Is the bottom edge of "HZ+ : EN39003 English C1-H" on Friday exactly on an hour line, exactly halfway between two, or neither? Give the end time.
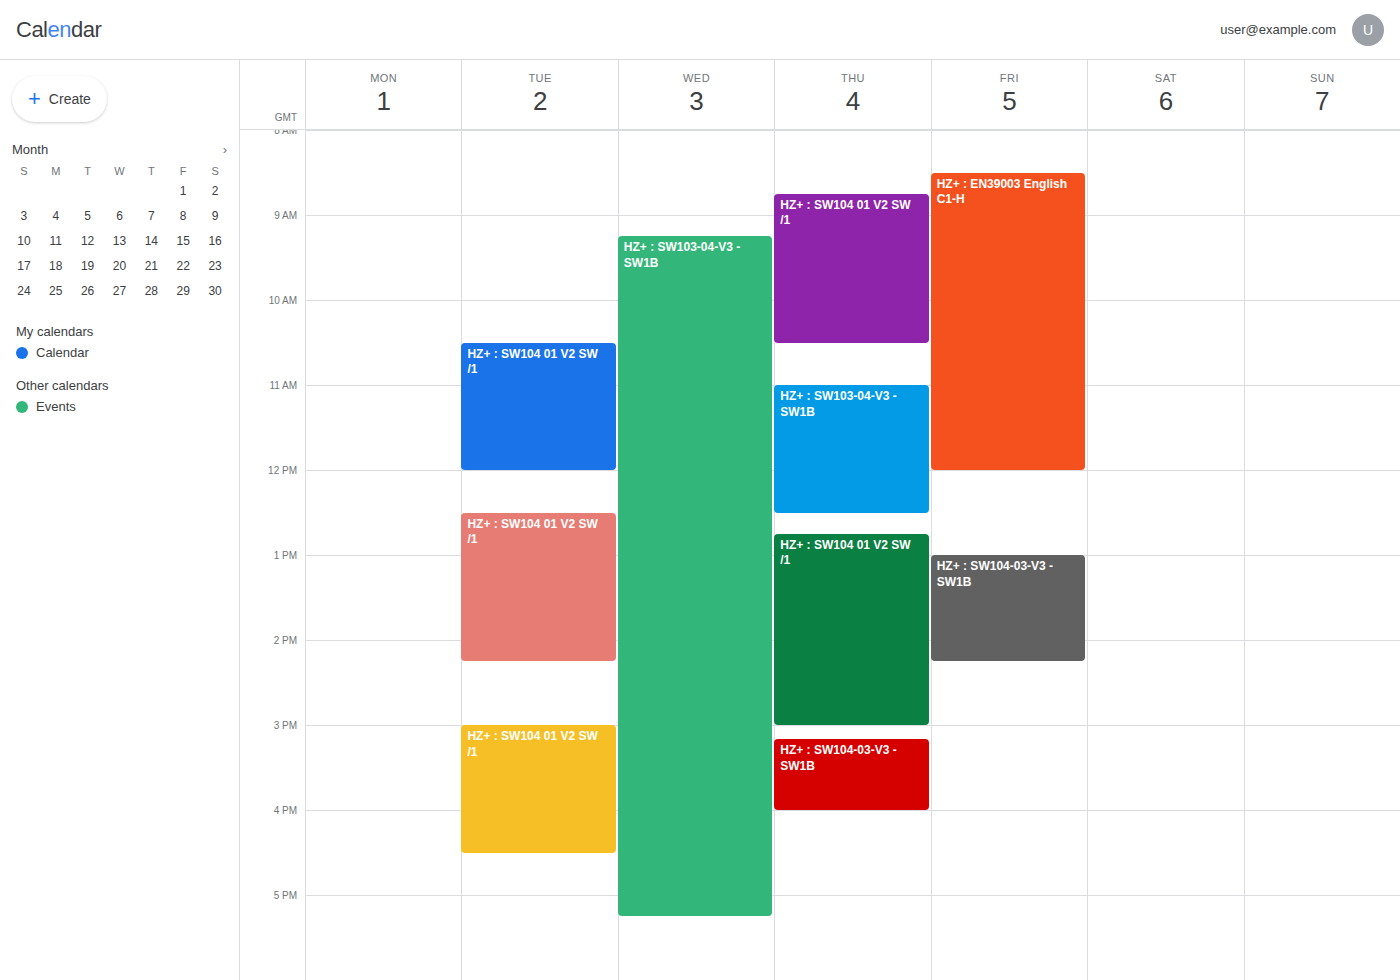
12:00 PM -- exactly on the 12 PM line.